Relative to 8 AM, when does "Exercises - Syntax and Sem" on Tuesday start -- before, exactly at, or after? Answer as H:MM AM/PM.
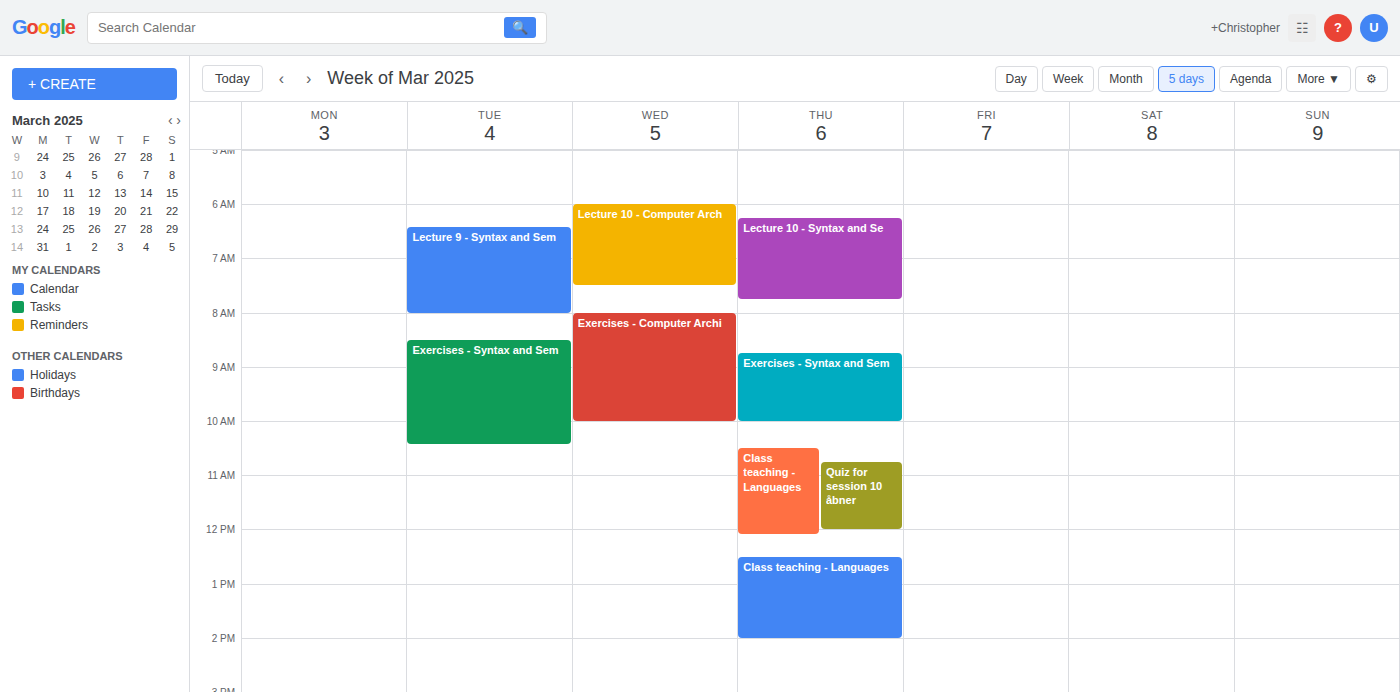
8:30 AM -- after 8 AM, 30 minutes below the 8 AM line.